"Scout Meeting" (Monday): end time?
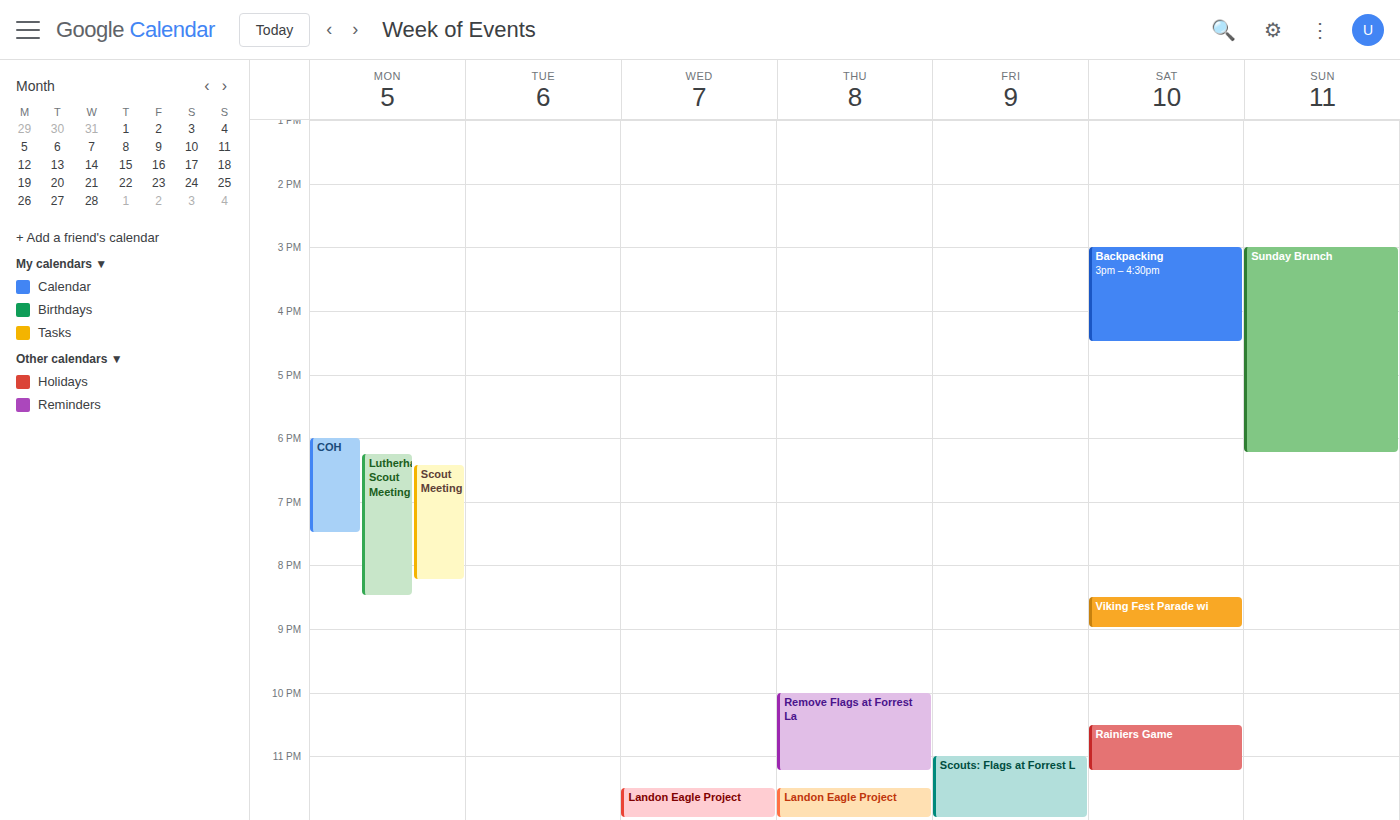
8:15 PM